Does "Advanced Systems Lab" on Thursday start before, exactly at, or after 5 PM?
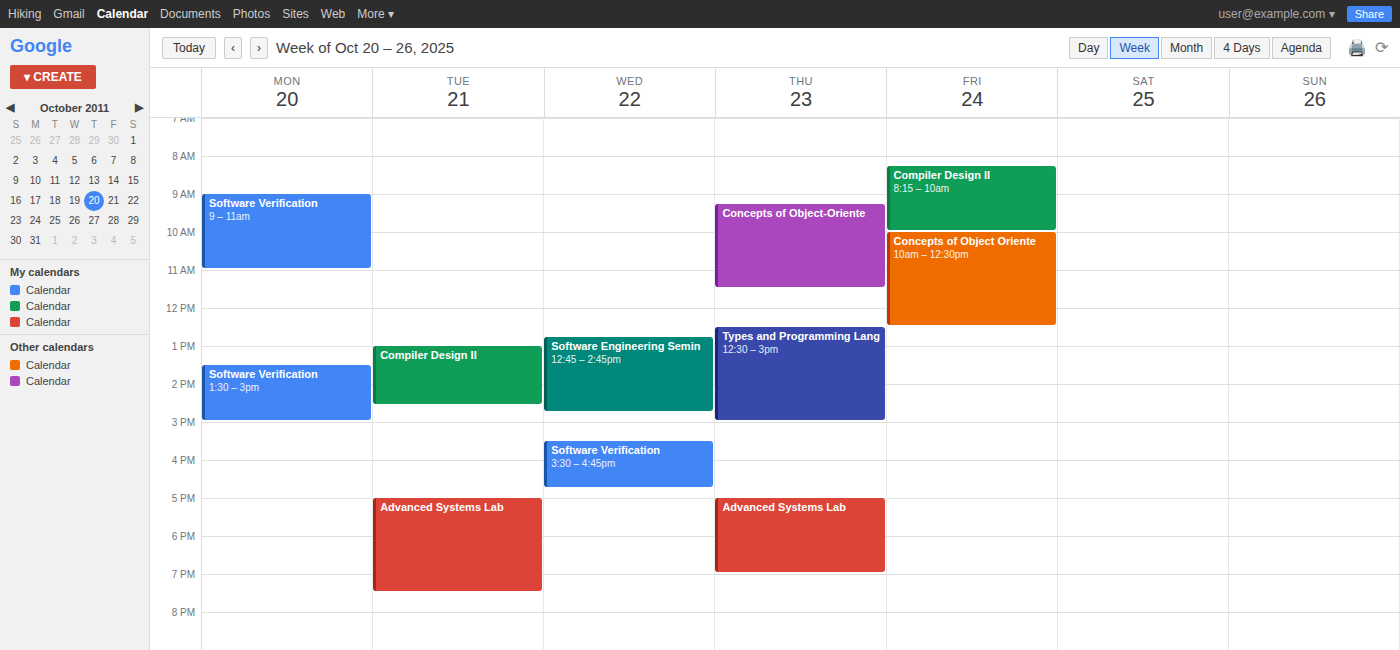
5:00 PM -- exactly at 5 PM, on the 5 PM line.